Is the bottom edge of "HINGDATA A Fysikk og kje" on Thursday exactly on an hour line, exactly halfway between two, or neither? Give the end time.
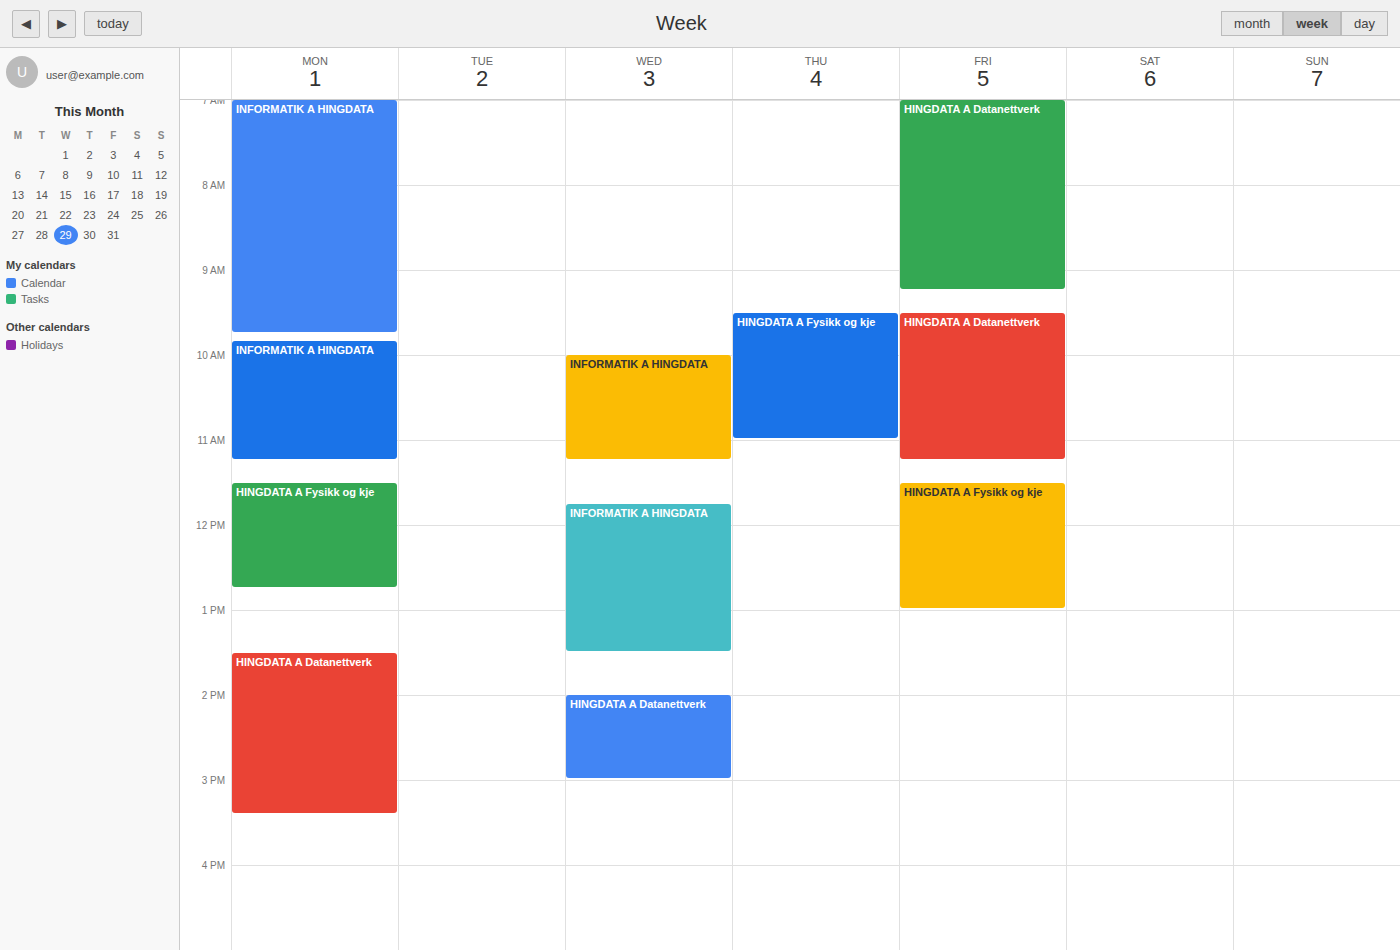
11:00 AM -- exactly on the 11 AM line.